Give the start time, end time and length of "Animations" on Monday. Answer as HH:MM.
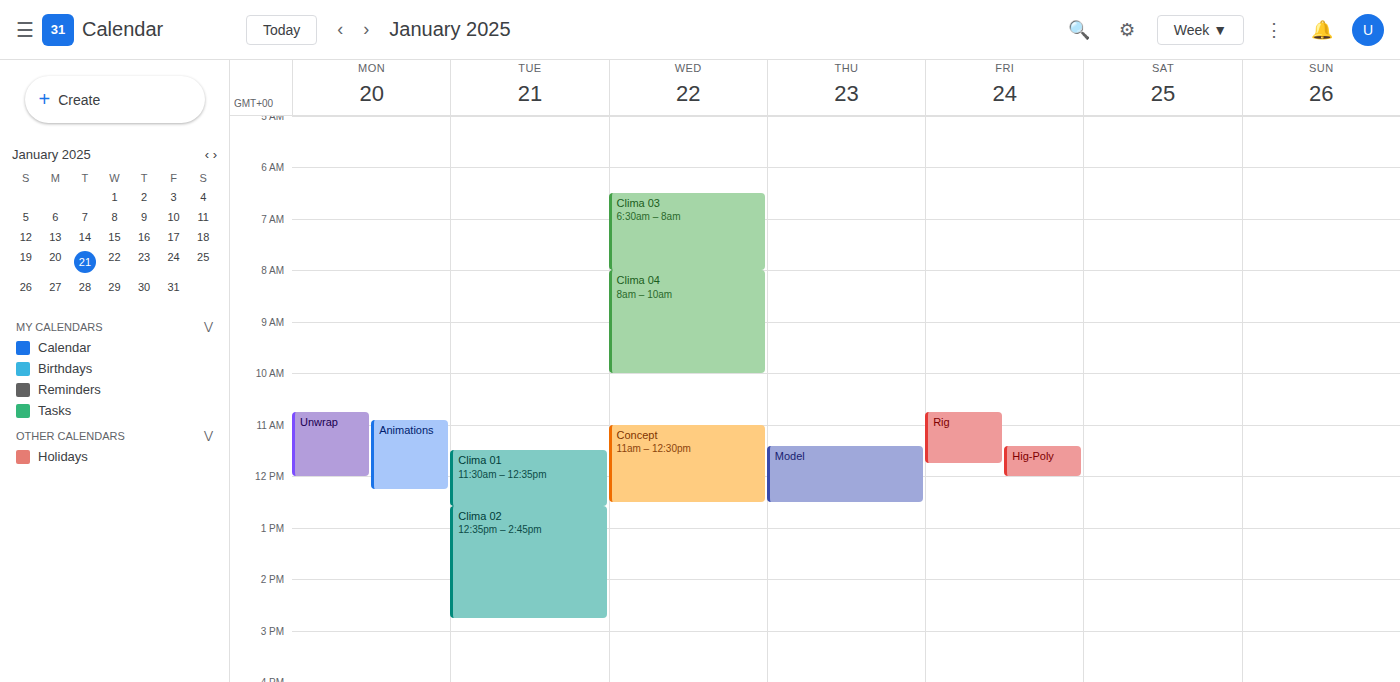
10:55 to 12:15, 1 hour 20 minutes